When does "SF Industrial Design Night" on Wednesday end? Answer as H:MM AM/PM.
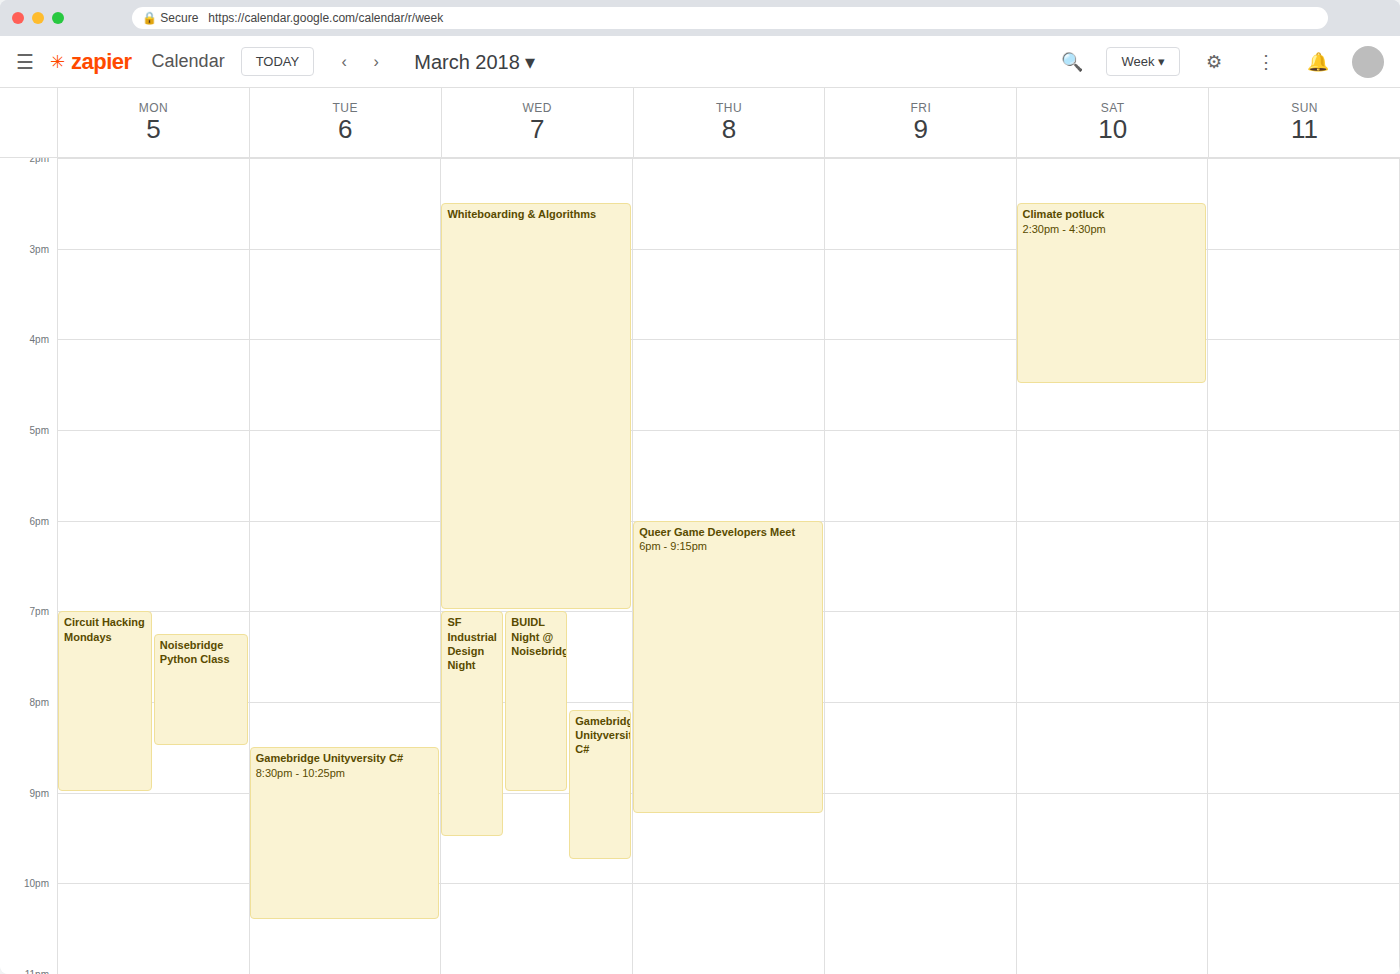
9:30 PM